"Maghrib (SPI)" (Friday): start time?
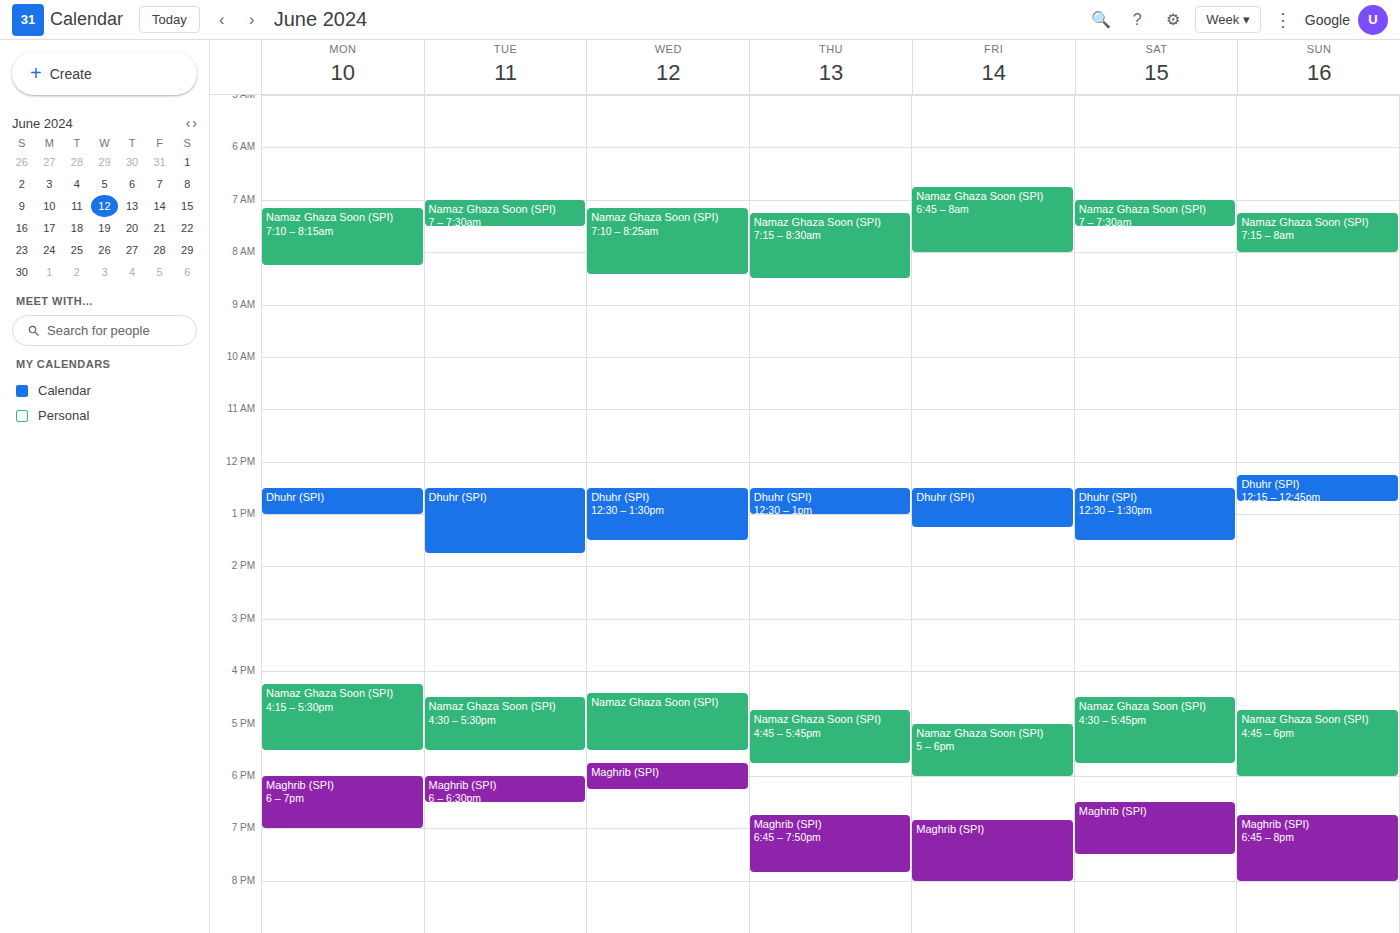
6:50 PM